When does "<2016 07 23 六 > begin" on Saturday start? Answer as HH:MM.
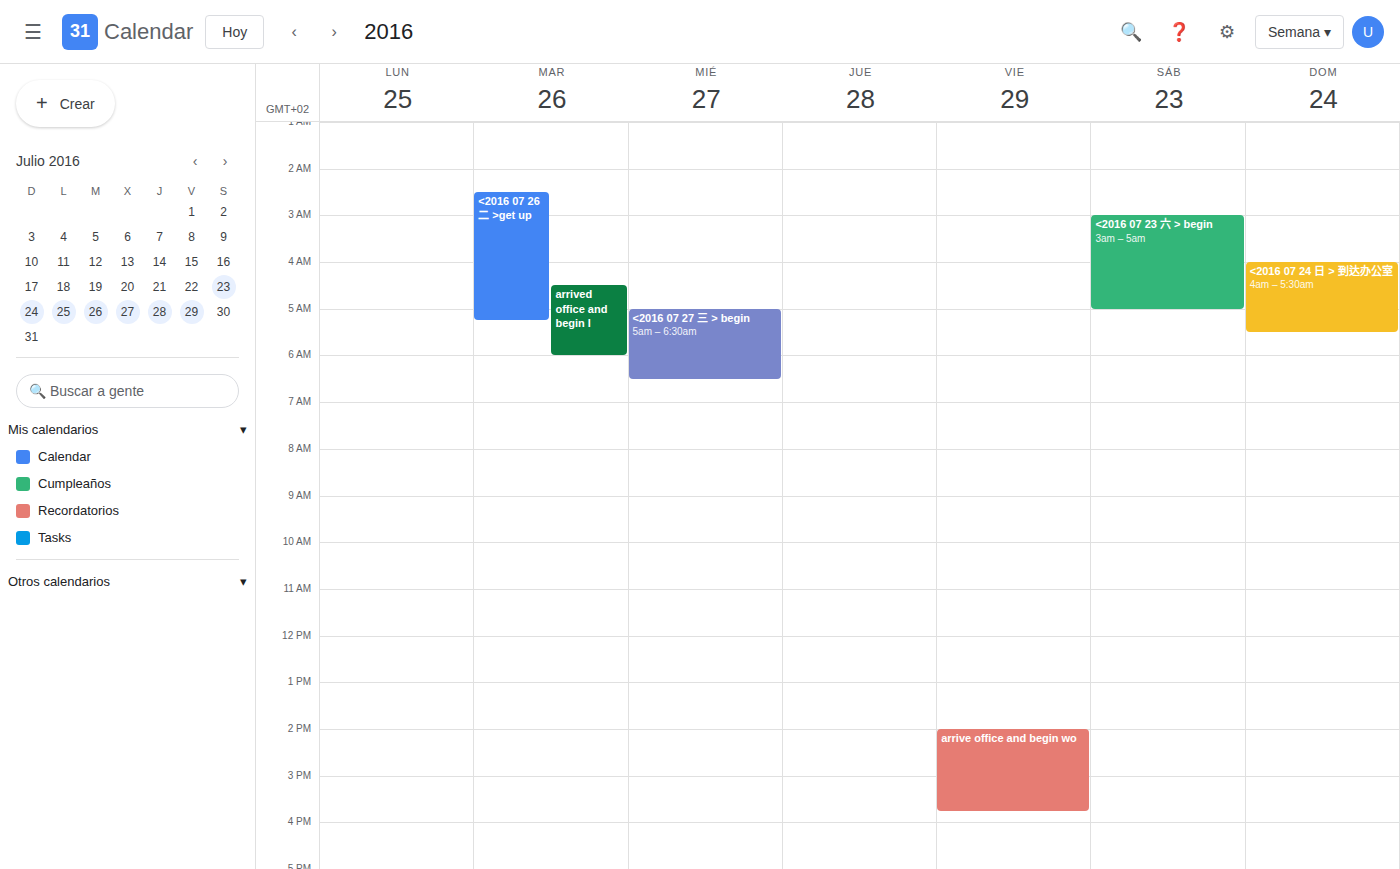
03:00